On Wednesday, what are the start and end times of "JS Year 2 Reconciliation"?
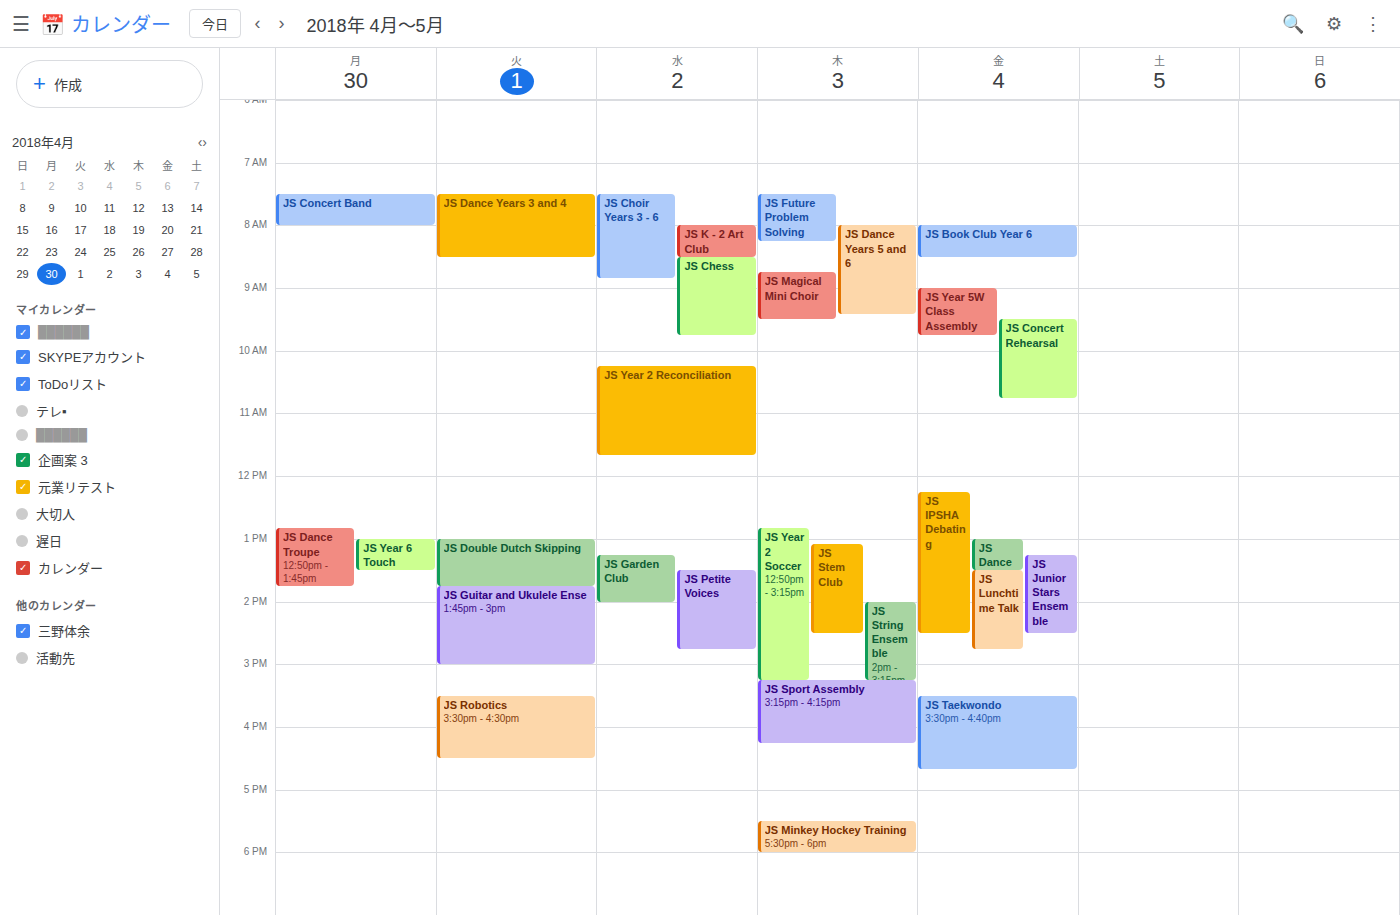
10:15 AM to 11:40 AM